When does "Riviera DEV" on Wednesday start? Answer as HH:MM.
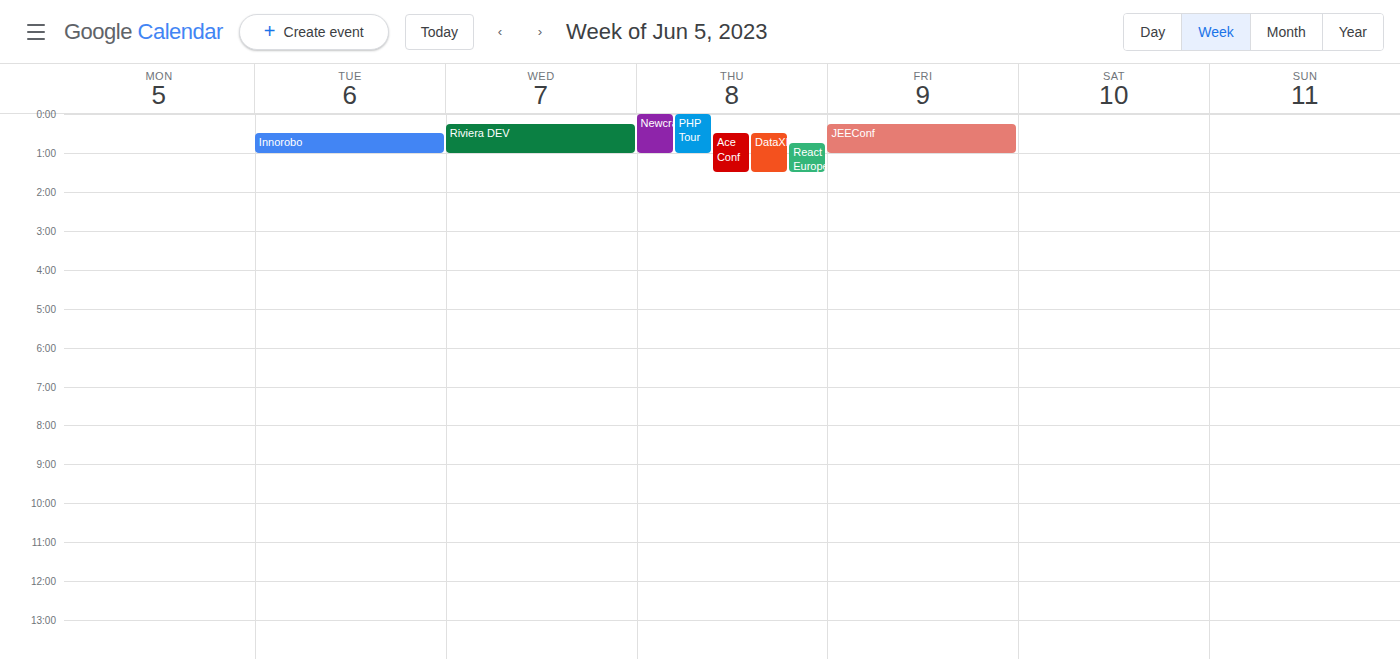
00:15